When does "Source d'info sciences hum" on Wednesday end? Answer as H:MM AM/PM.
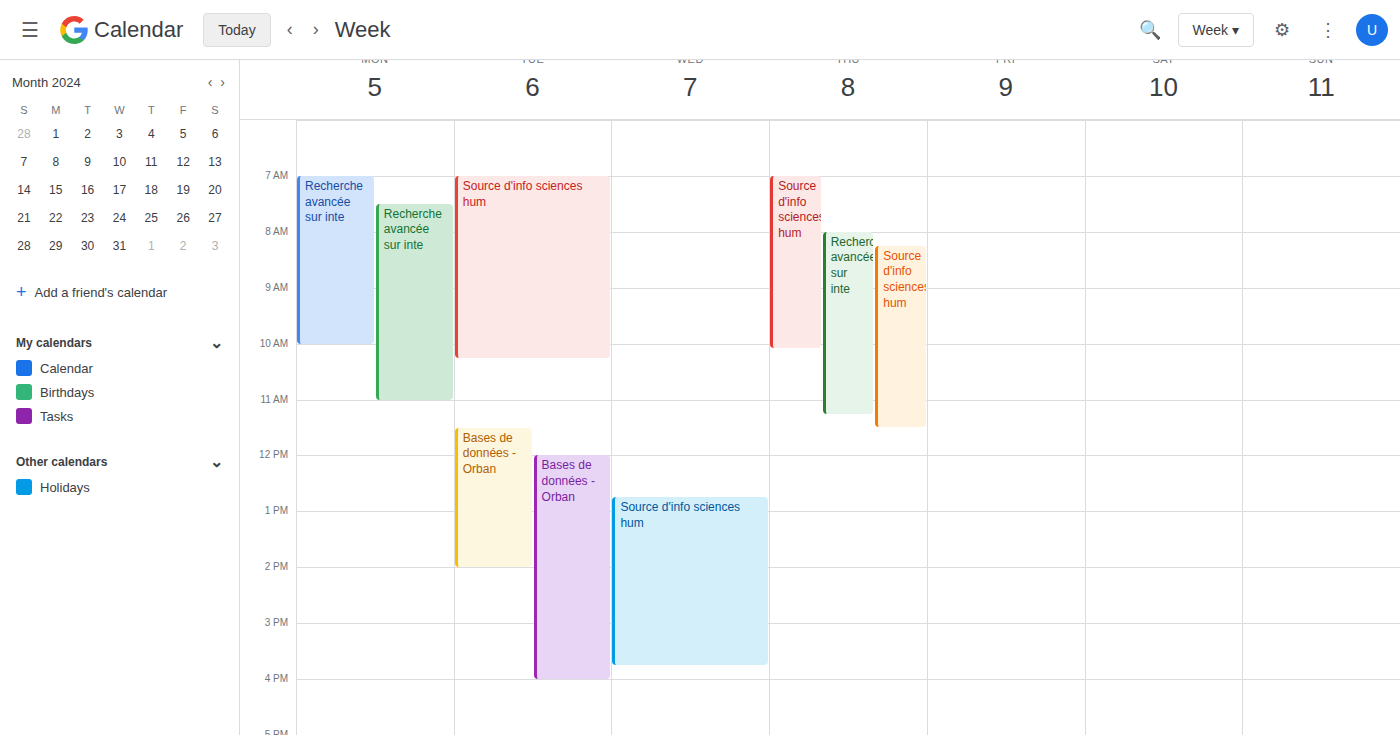
3:45 PM